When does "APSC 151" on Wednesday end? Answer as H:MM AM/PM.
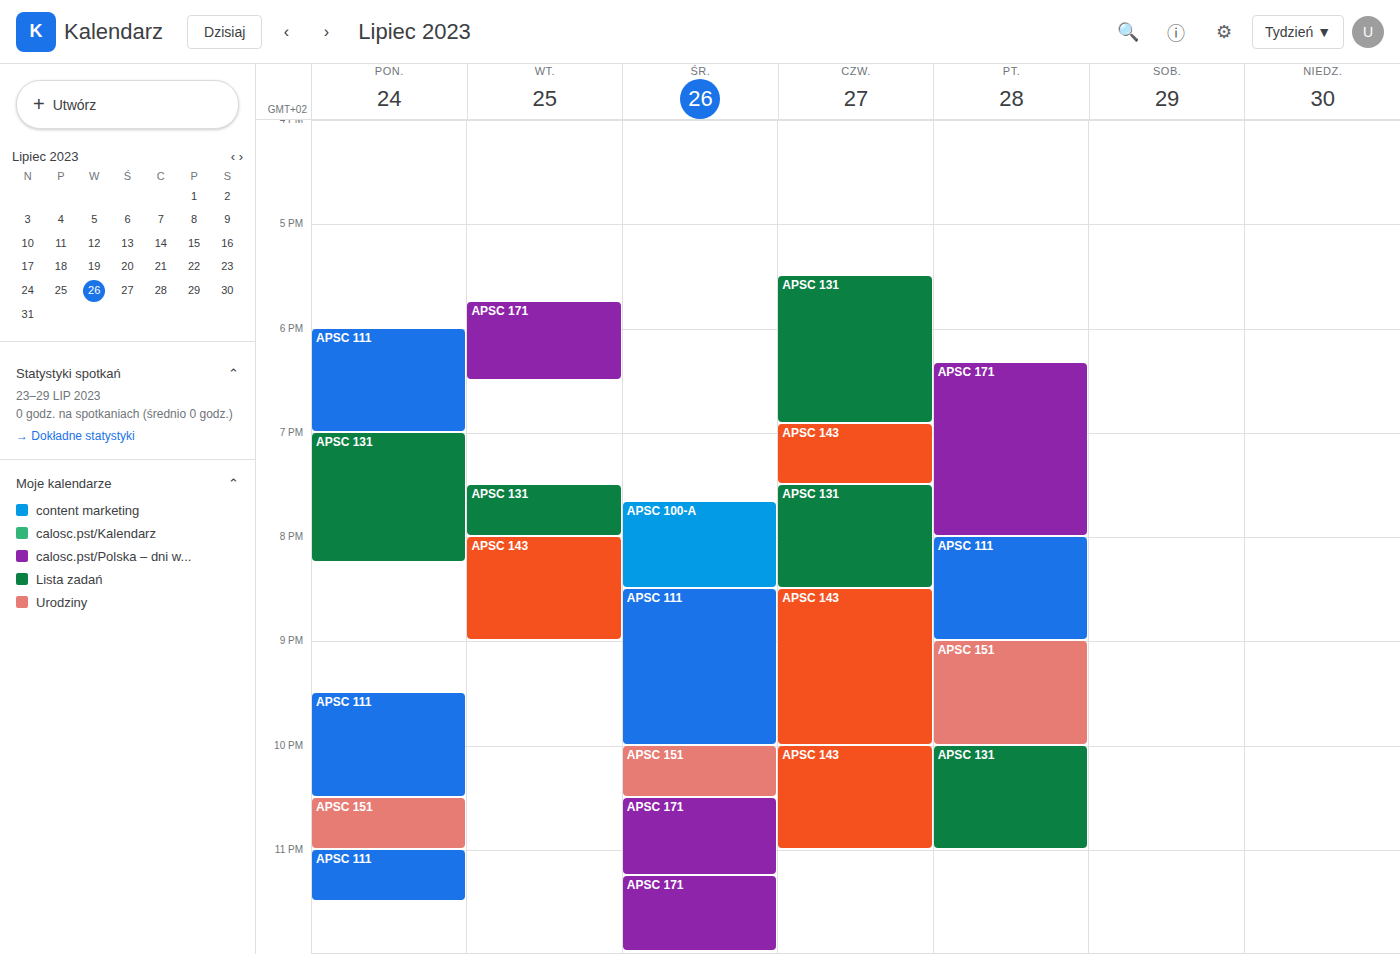
10:30 PM